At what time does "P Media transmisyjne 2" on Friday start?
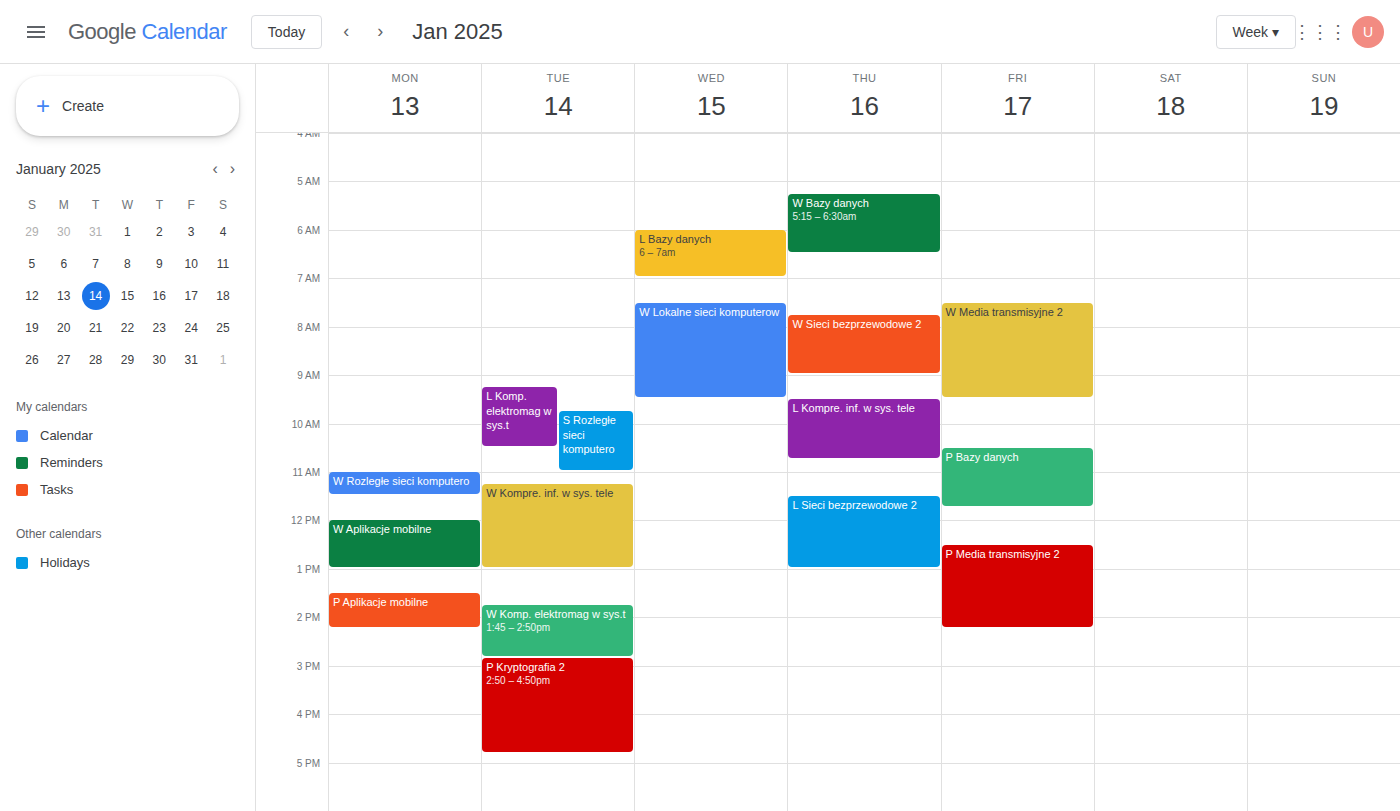
12:30 PM